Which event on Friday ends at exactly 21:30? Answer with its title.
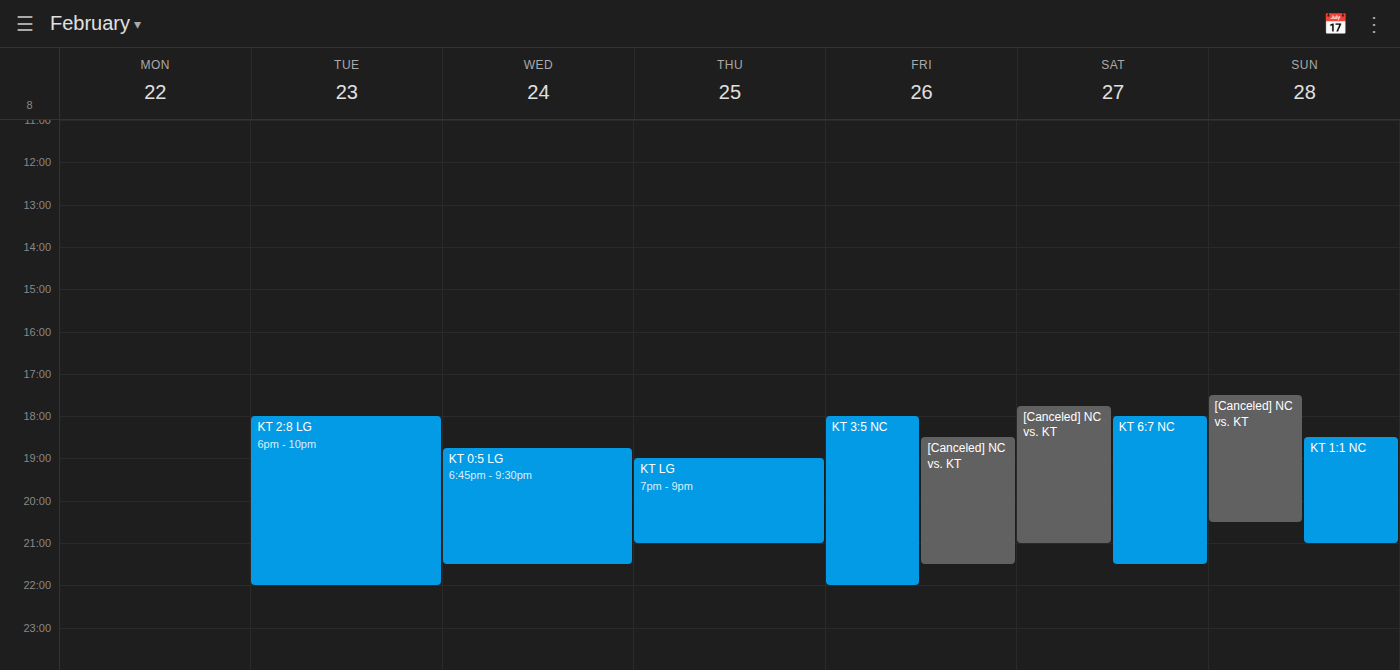
"[Canceled] NC vs. KT"